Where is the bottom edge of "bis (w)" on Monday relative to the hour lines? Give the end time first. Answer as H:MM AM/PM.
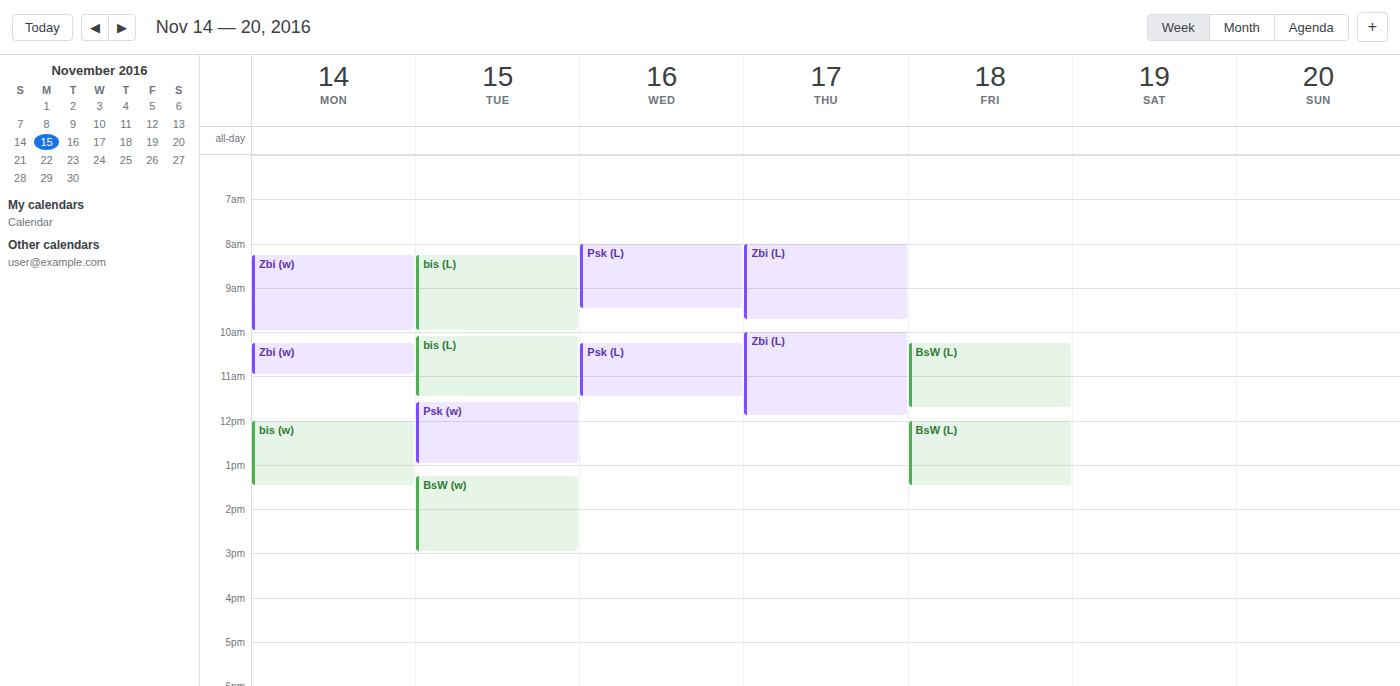
1:30 PM -- halfway between the 1 PM and 2 PM lines.